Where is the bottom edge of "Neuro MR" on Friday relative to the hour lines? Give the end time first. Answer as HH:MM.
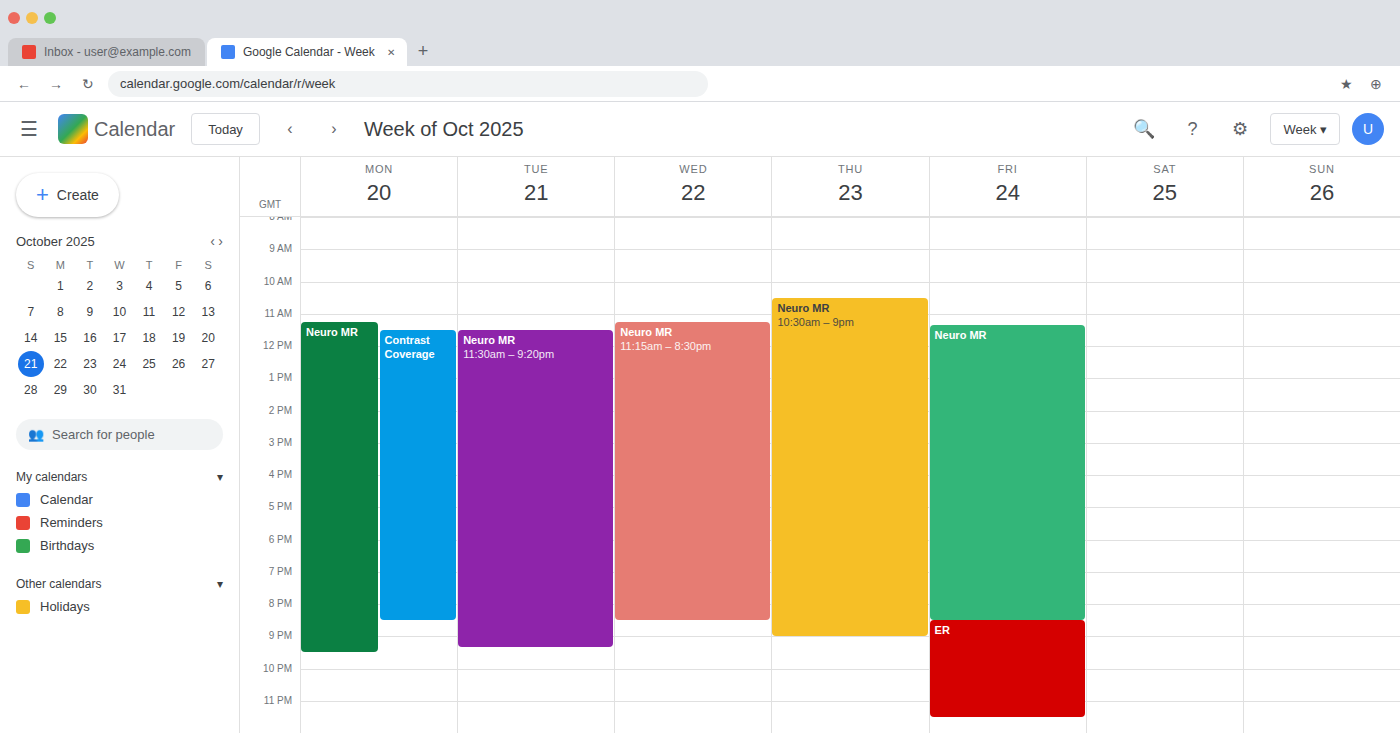
20:30 -- halfway between the 20:00 and 21:00 lines.